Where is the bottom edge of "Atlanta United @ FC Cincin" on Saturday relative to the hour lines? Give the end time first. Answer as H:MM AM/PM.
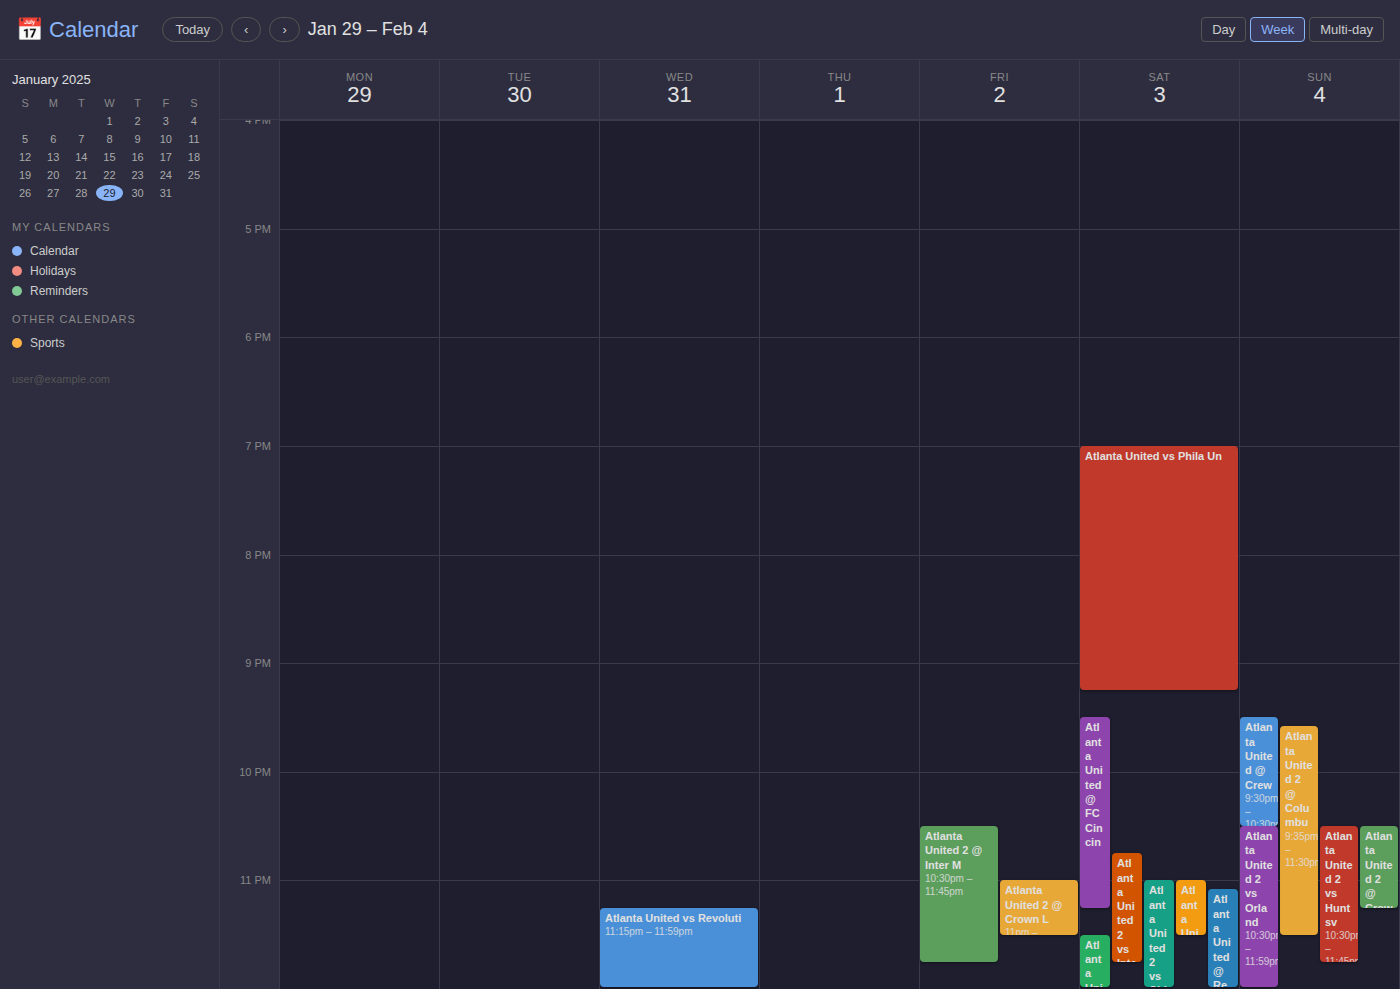
11:15 PM -- neither: a quarter of the way from the 11 PM line to the 12 AM line.